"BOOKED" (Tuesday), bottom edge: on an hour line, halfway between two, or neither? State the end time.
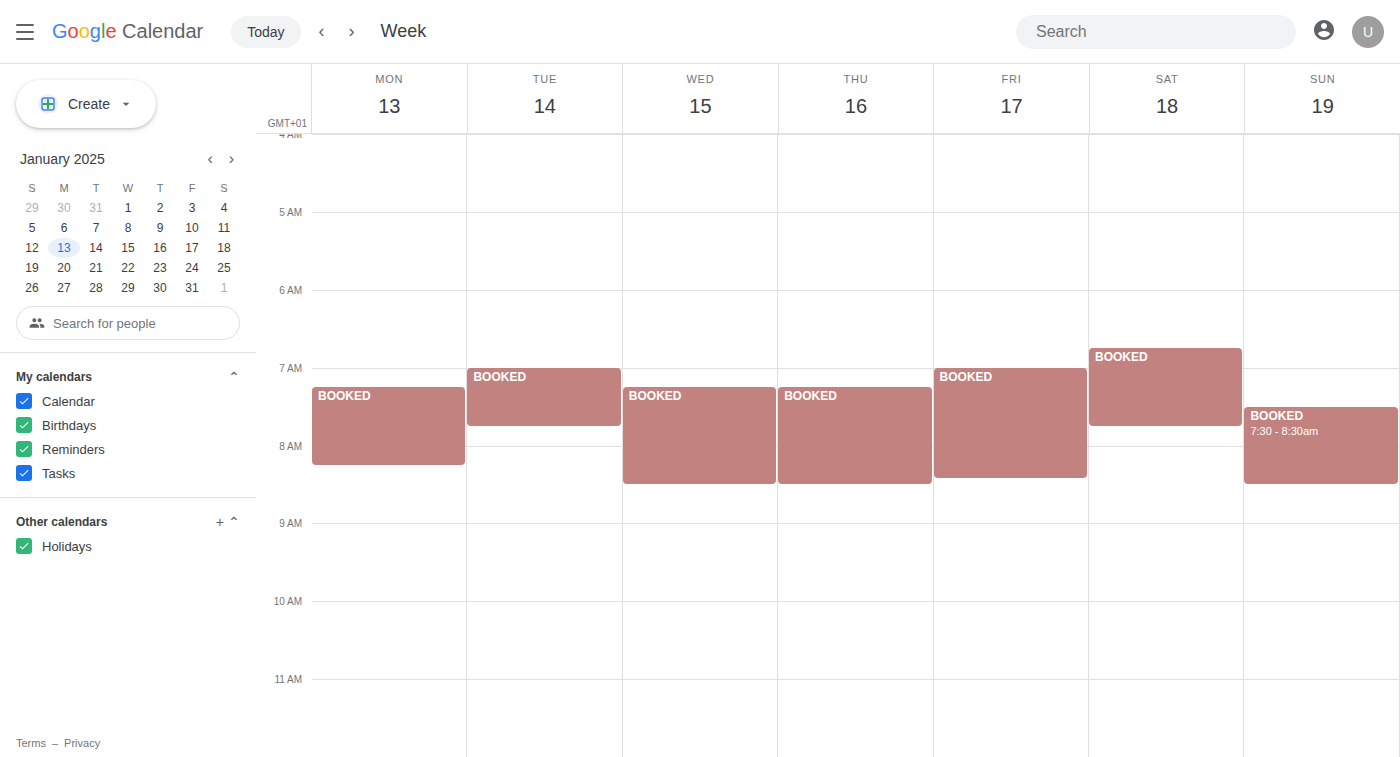
7:45 AM -- neither: three quarters of the way from the 7 AM line to the 8 AM line.